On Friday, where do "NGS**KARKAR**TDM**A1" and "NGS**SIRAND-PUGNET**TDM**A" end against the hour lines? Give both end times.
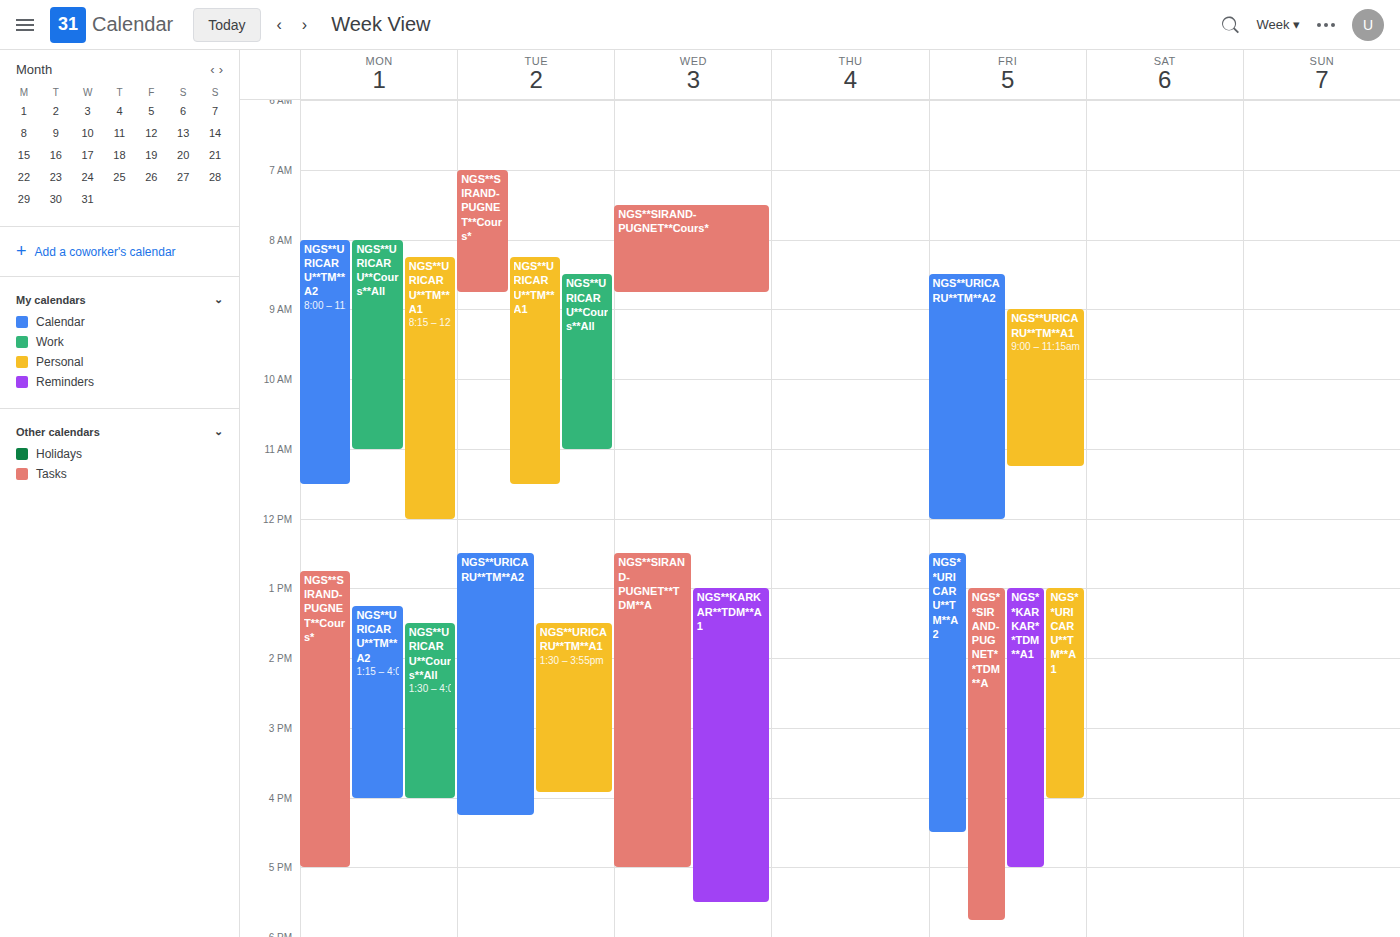
"NGS**KARKAR**TDM**A1": 5:00 PM, exactly on the 5 PM line. "NGS**SIRAND-PUGNET**TDM**A": 5:45 PM, neither: three quarters of the way from the 5 PM line to the 6 PM line.